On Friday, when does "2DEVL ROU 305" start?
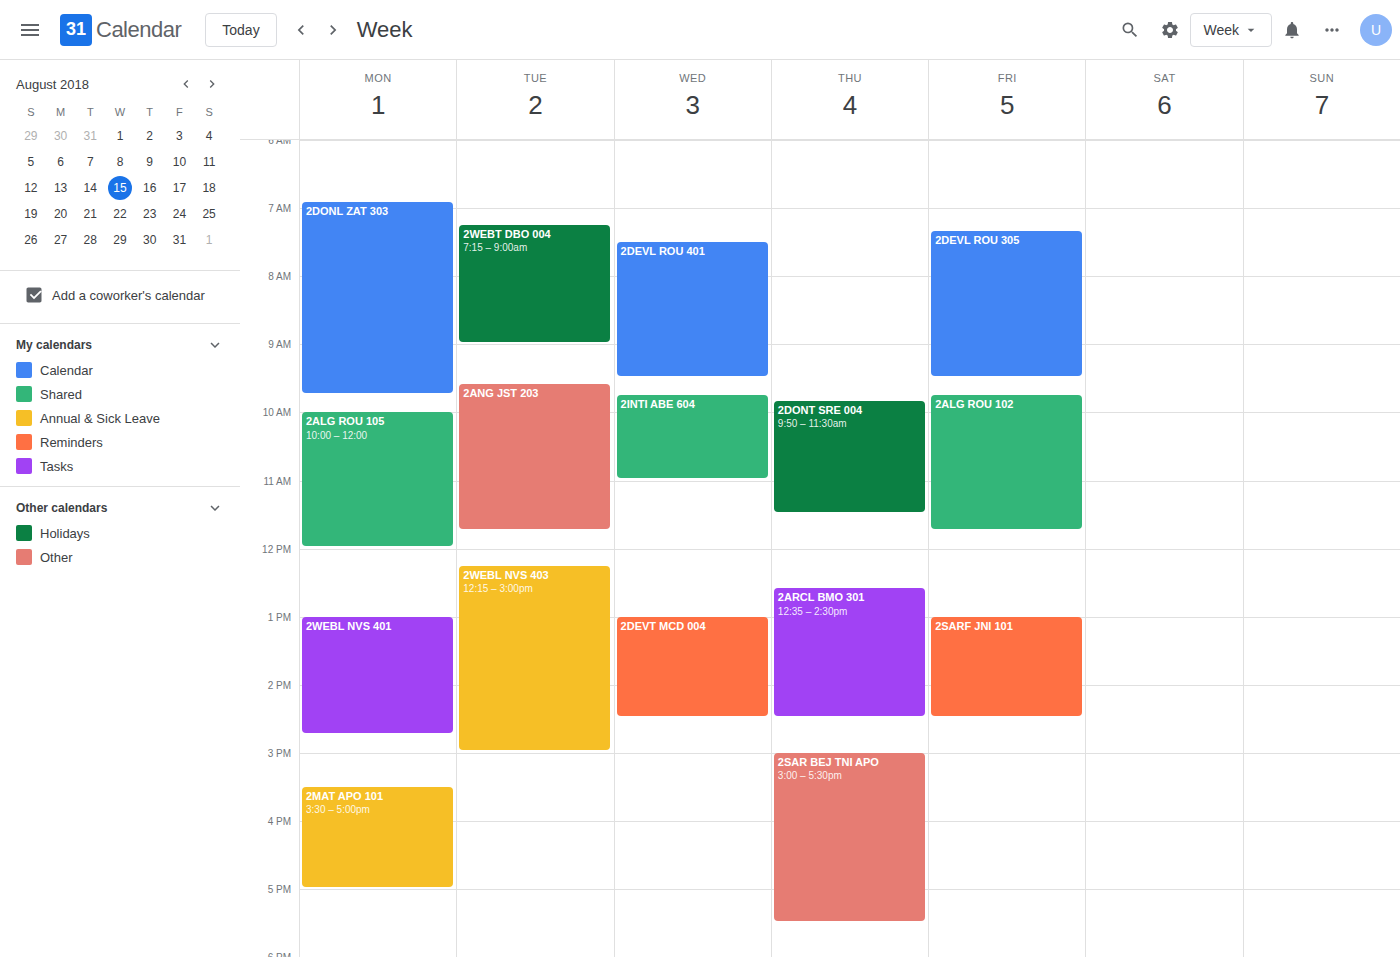
7:20 AM